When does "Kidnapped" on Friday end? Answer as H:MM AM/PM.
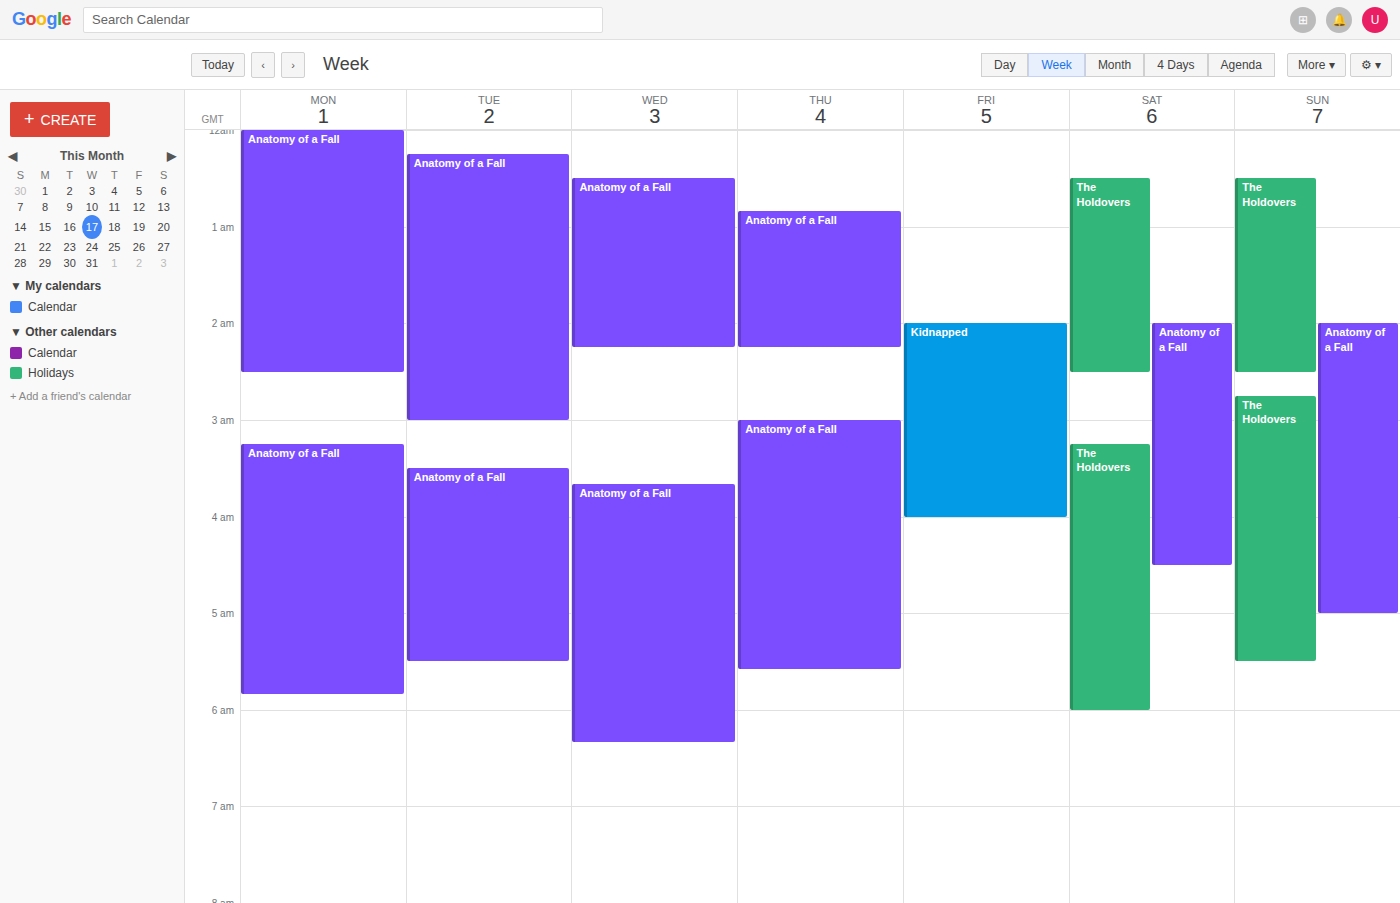
4:00 AM